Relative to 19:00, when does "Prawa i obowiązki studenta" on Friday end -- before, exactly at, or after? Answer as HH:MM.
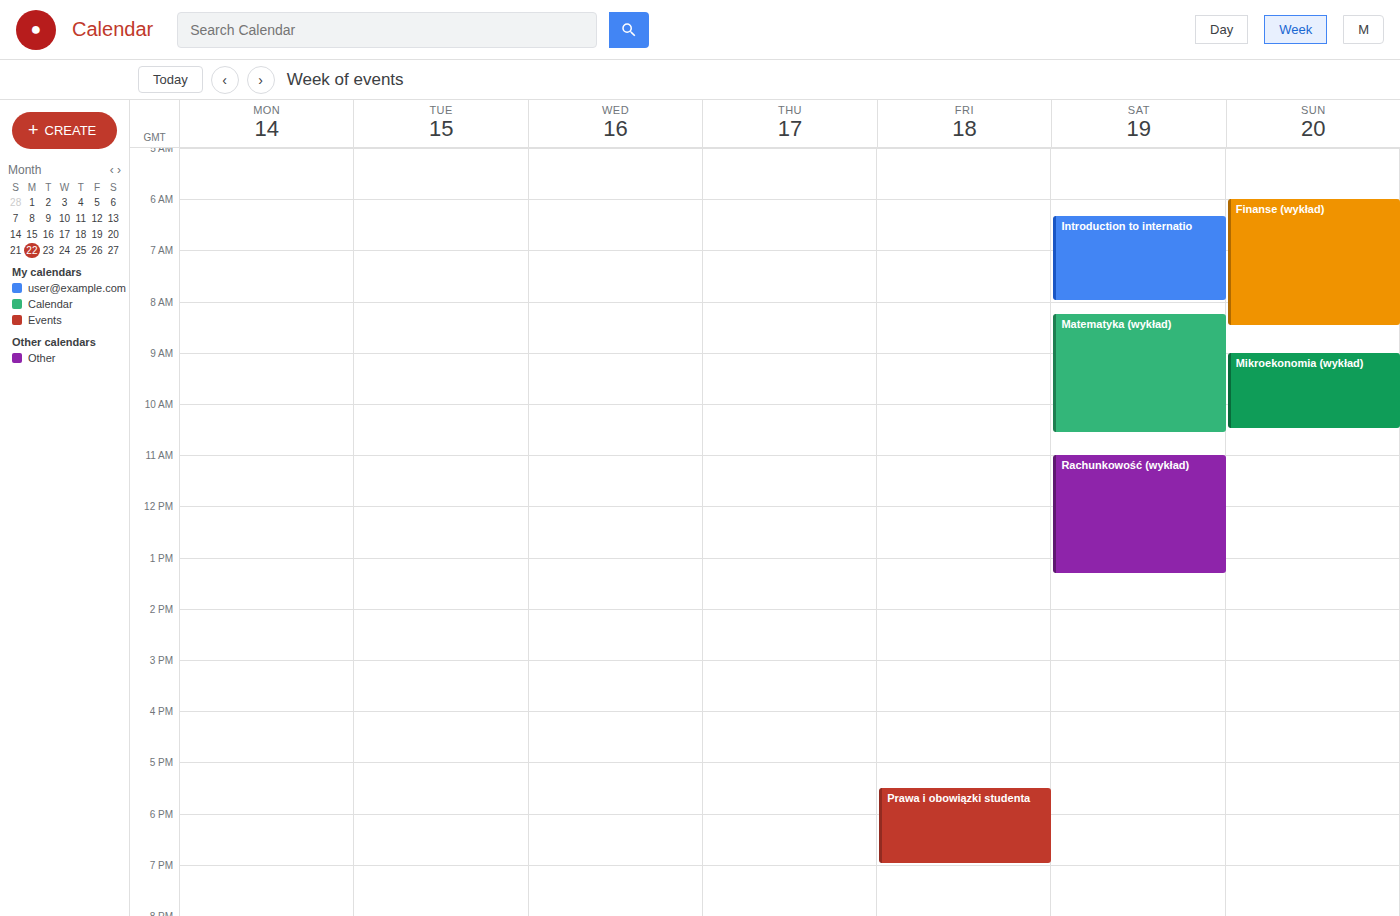
19:00 -- exactly at 19:00, on the 19:00 line.